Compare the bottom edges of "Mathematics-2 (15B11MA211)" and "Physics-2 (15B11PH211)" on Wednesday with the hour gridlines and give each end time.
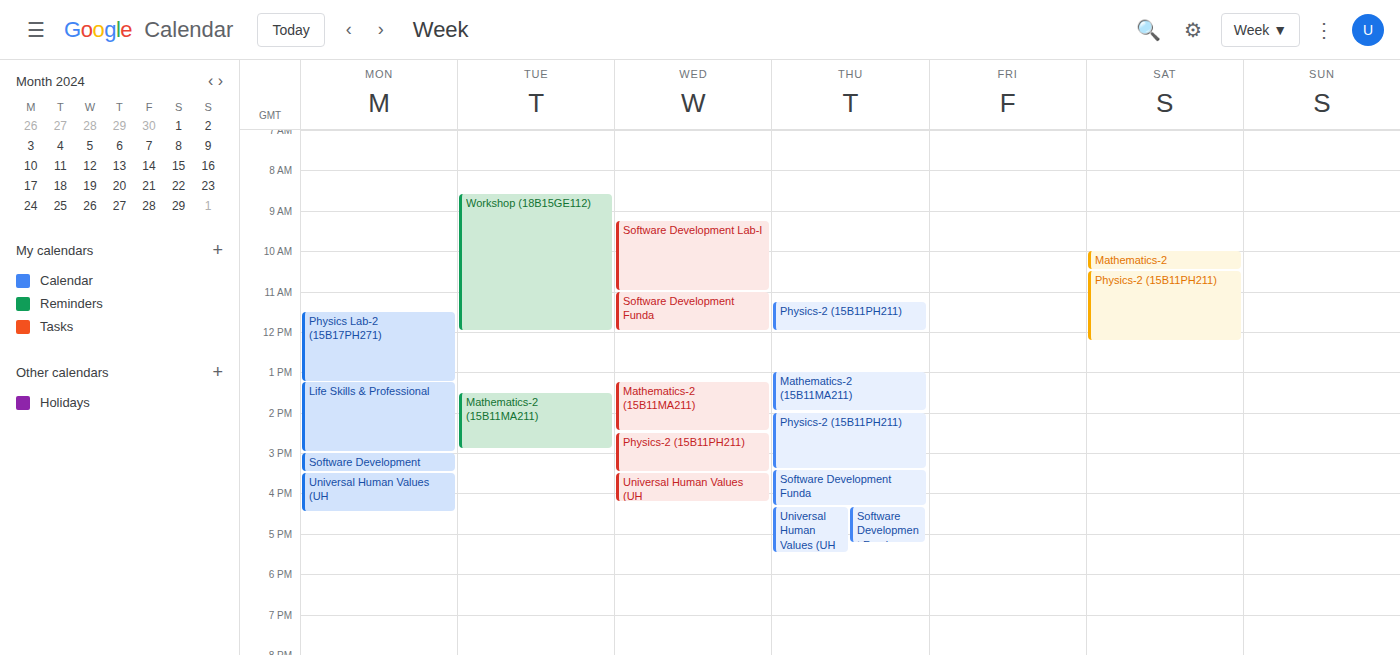
"Mathematics-2 (15B11MA211)": 2:30 PM, halfway between the 2 PM and 3 PM lines. "Physics-2 (15B11PH211)": 3:30 PM, halfway between the 3 PM and 4 PM lines.